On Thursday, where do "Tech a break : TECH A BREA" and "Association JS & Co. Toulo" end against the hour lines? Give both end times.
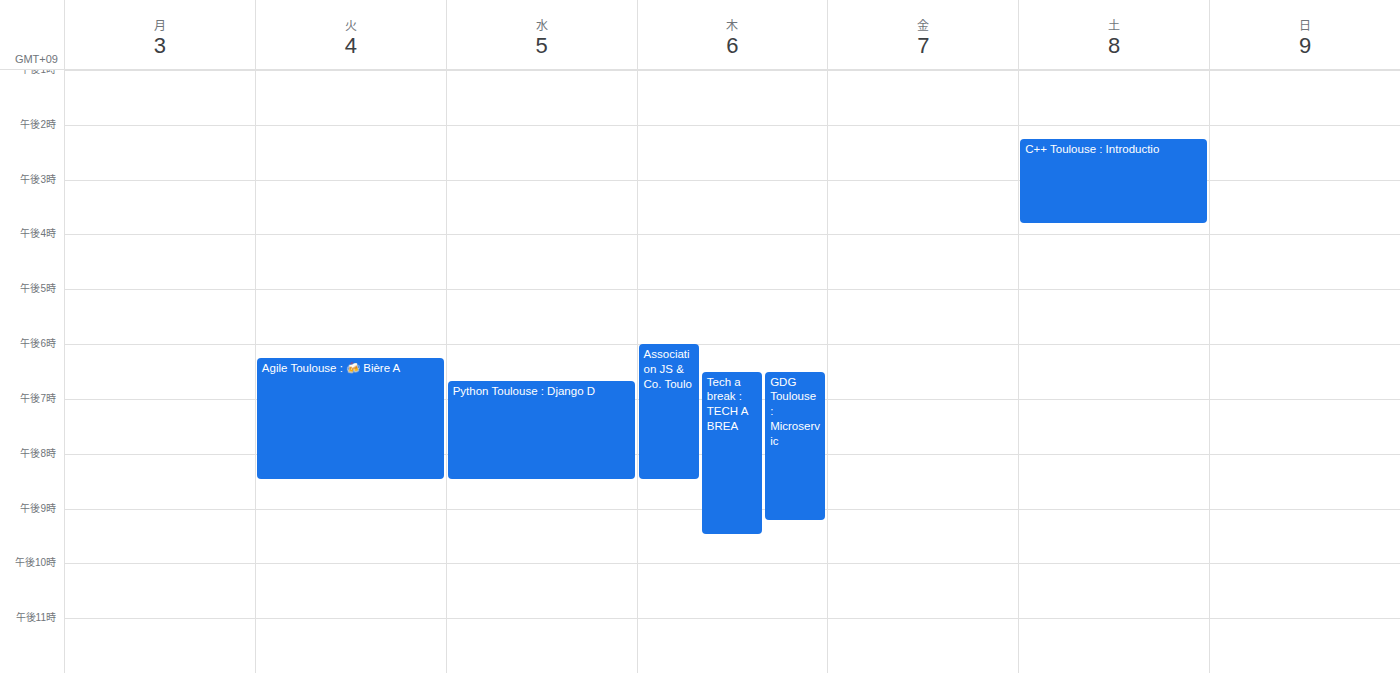
"Tech a break : TECH A BREA": 9:30 PM, halfway between the 9 PM and 10 PM lines. "Association JS & Co. Toulo": 8:30 PM, halfway between the 8 PM and 9 PM lines.